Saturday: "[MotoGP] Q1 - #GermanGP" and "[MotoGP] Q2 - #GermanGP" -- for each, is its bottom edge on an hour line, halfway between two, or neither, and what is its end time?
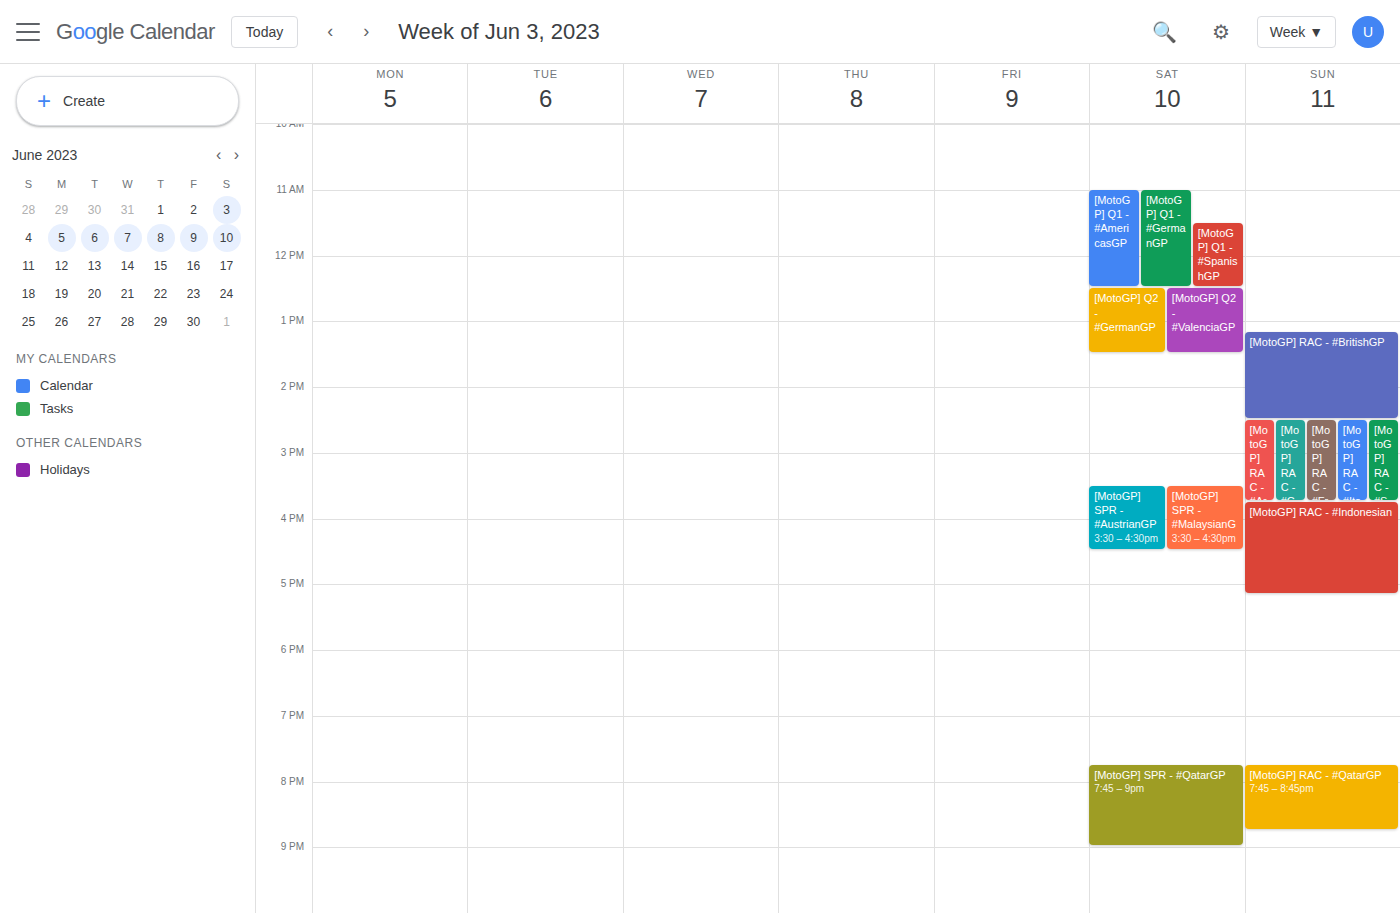
"[MotoGP] Q1 - #GermanGP": 12:30, halfway between the 12:00 and 13:00 lines. "[MotoGP] Q2 - #GermanGP": 13:30, halfway between the 13:00 and 14:00 lines.